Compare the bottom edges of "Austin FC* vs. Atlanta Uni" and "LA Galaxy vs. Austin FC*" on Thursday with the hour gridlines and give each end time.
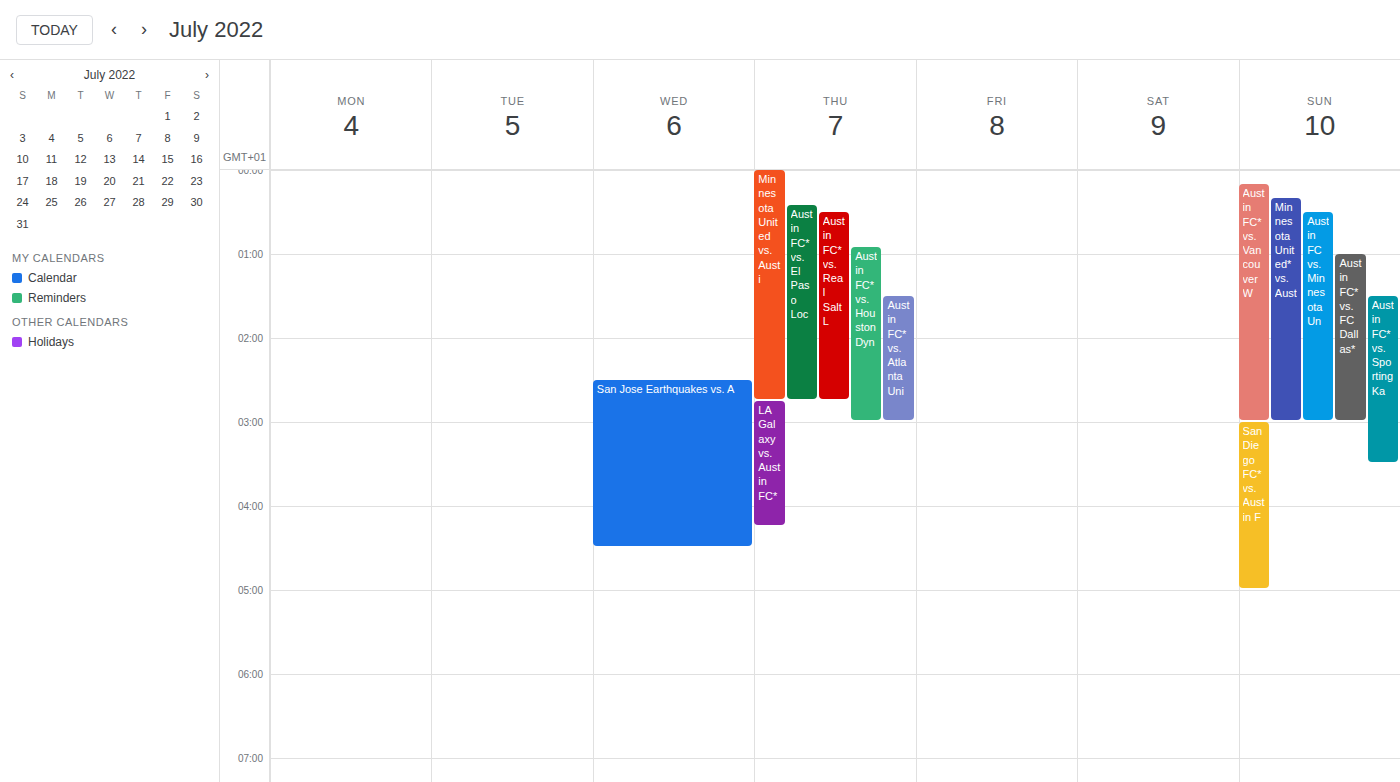
"Austin FC* vs. Atlanta Uni": 3:00 AM, exactly on the 3 AM line. "LA Galaxy vs. Austin FC*": 4:15 AM, neither: a quarter of the way from the 4 AM line to the 5 AM line.